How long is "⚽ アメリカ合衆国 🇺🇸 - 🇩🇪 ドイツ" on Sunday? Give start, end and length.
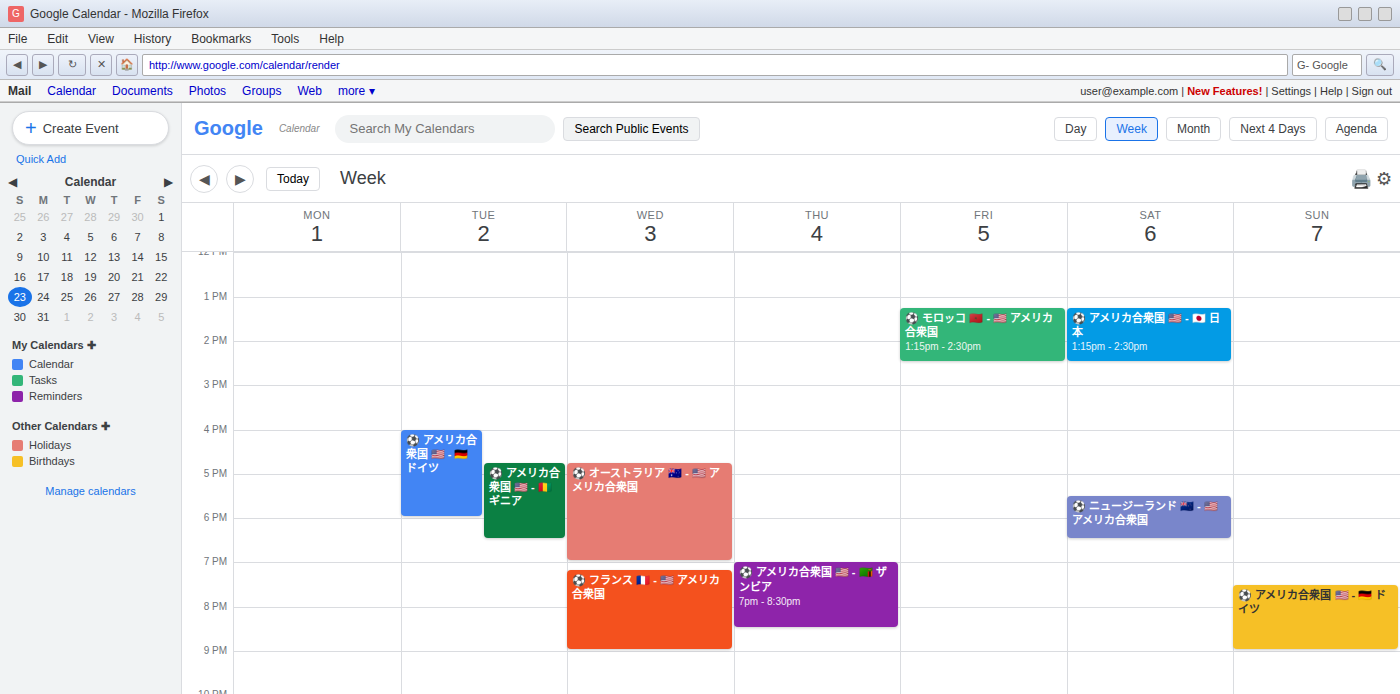
7:30 PM to 9:00 PM, 1 hour 30 minutes